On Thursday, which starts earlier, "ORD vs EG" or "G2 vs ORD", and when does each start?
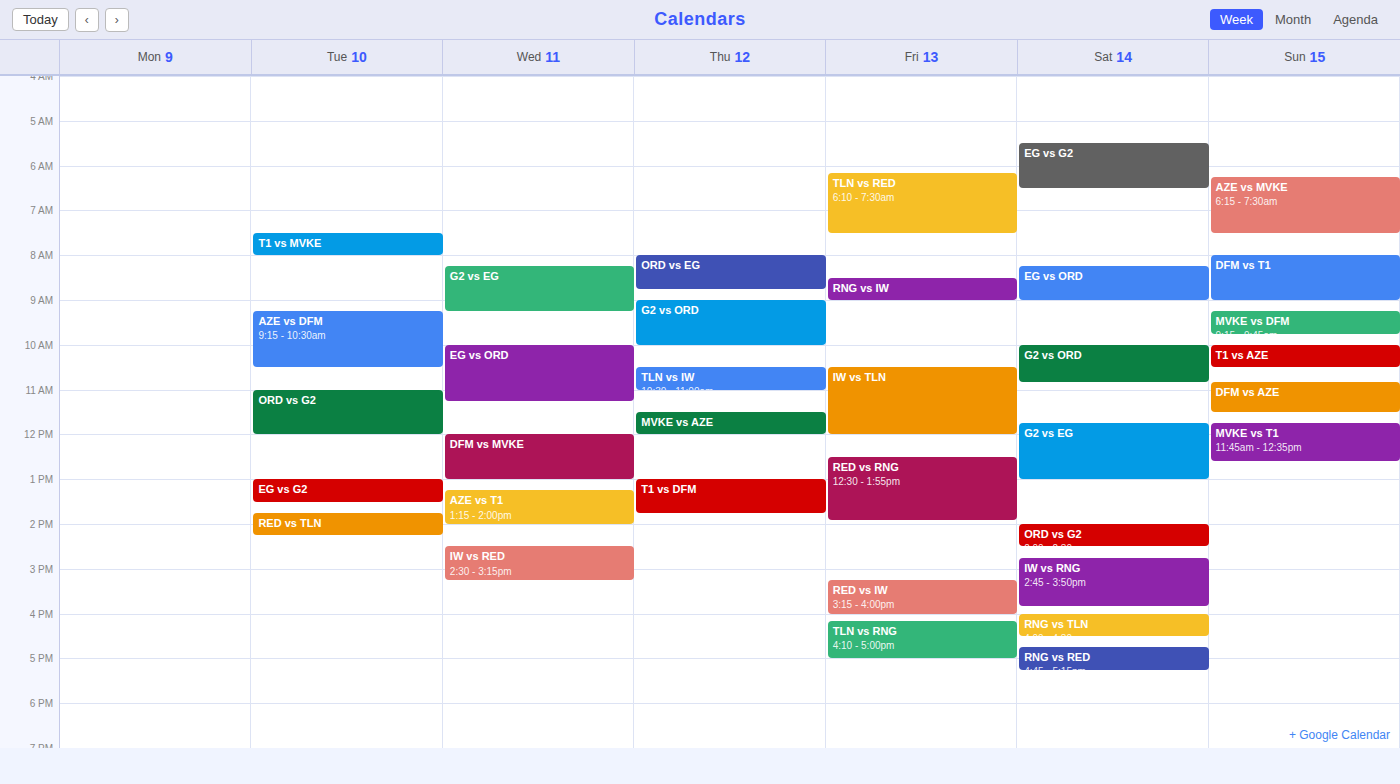
"ORD vs EG" 8:00 AM; "G2 vs ORD" 9:00 AM.